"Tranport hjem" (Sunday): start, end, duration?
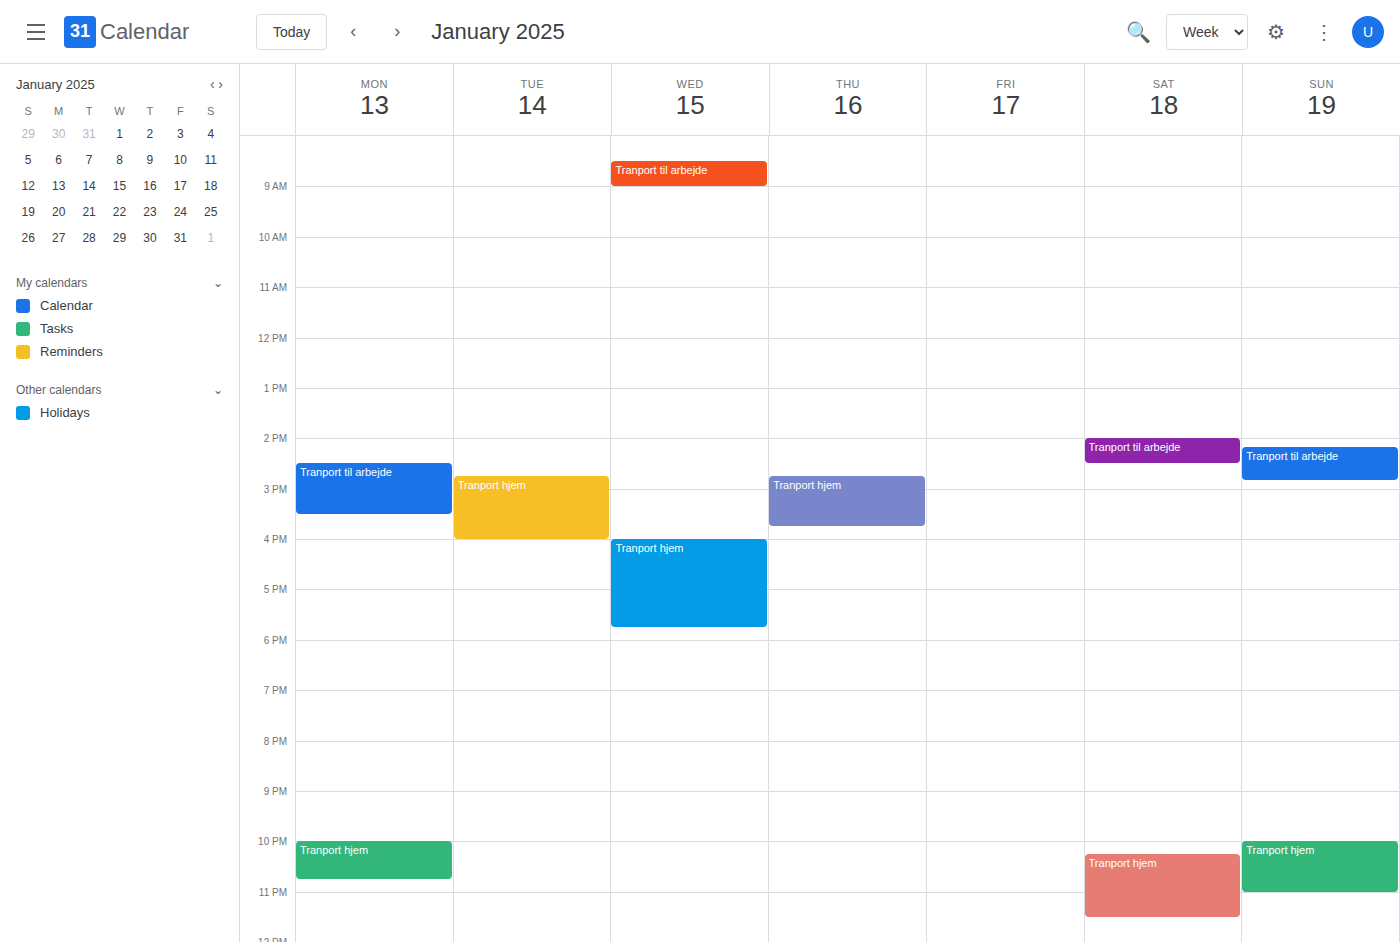
10:00 PM to 11:00 PM, 1 hour